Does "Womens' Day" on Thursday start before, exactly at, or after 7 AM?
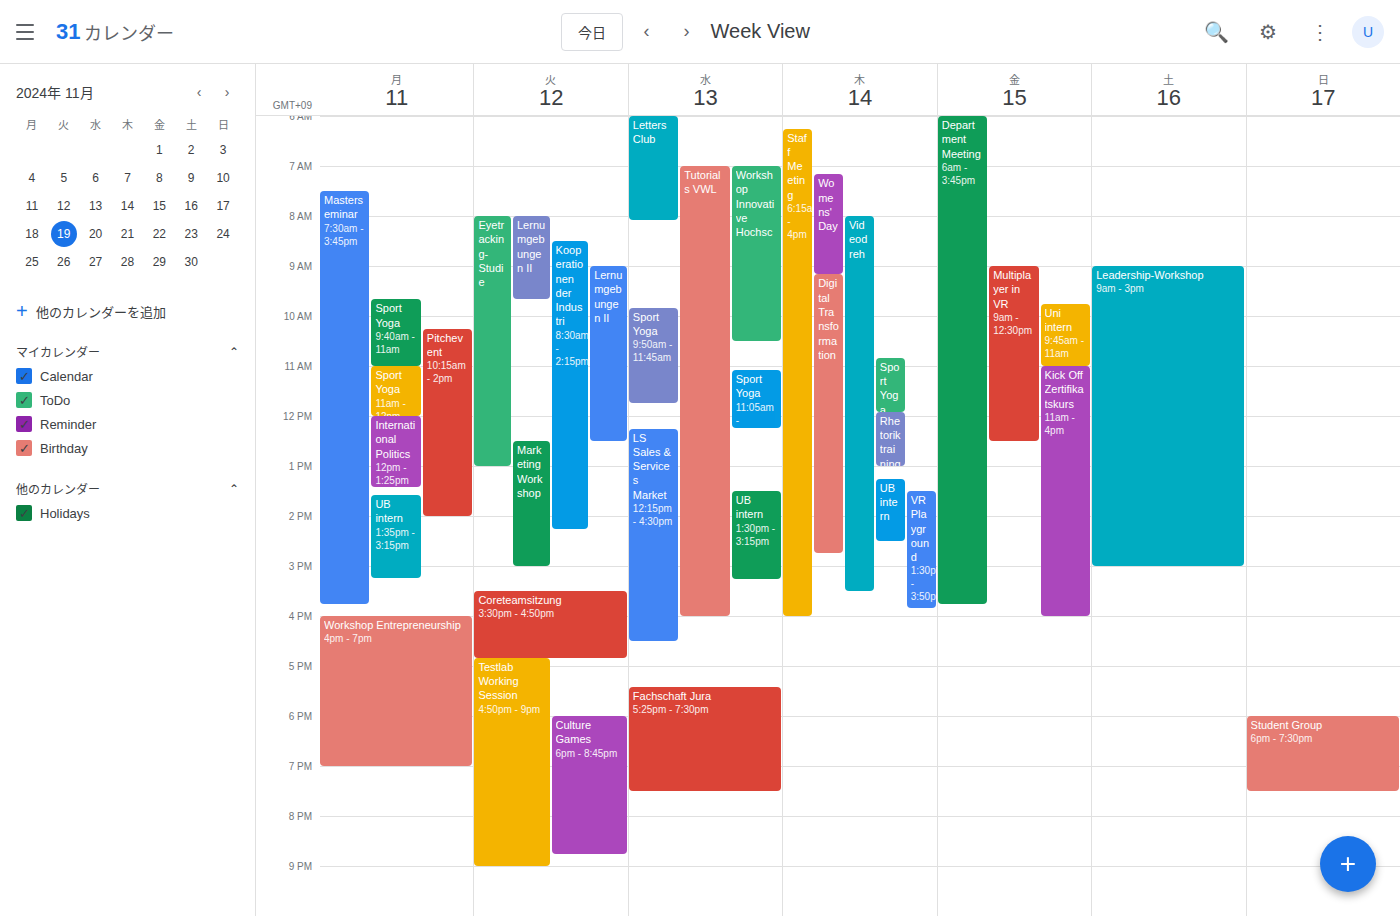
7:10 AM -- after 7 AM, 10 minutes below the 7 AM line.